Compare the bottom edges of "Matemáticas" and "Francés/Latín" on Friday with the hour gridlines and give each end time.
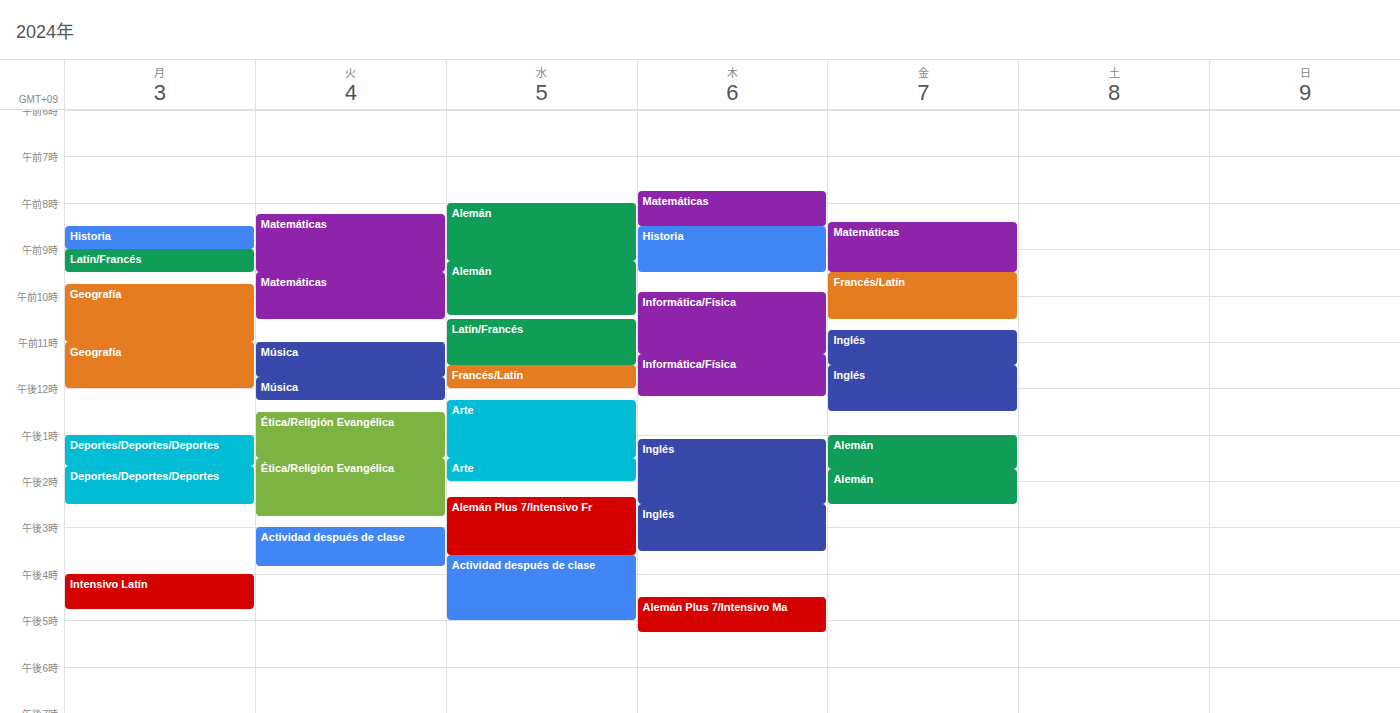
"Matemáticas": 9:30 AM, halfway between the 9 AM and 10 AM lines. "Francés/Latín": 10:30 AM, halfway between the 10 AM and 11 AM lines.